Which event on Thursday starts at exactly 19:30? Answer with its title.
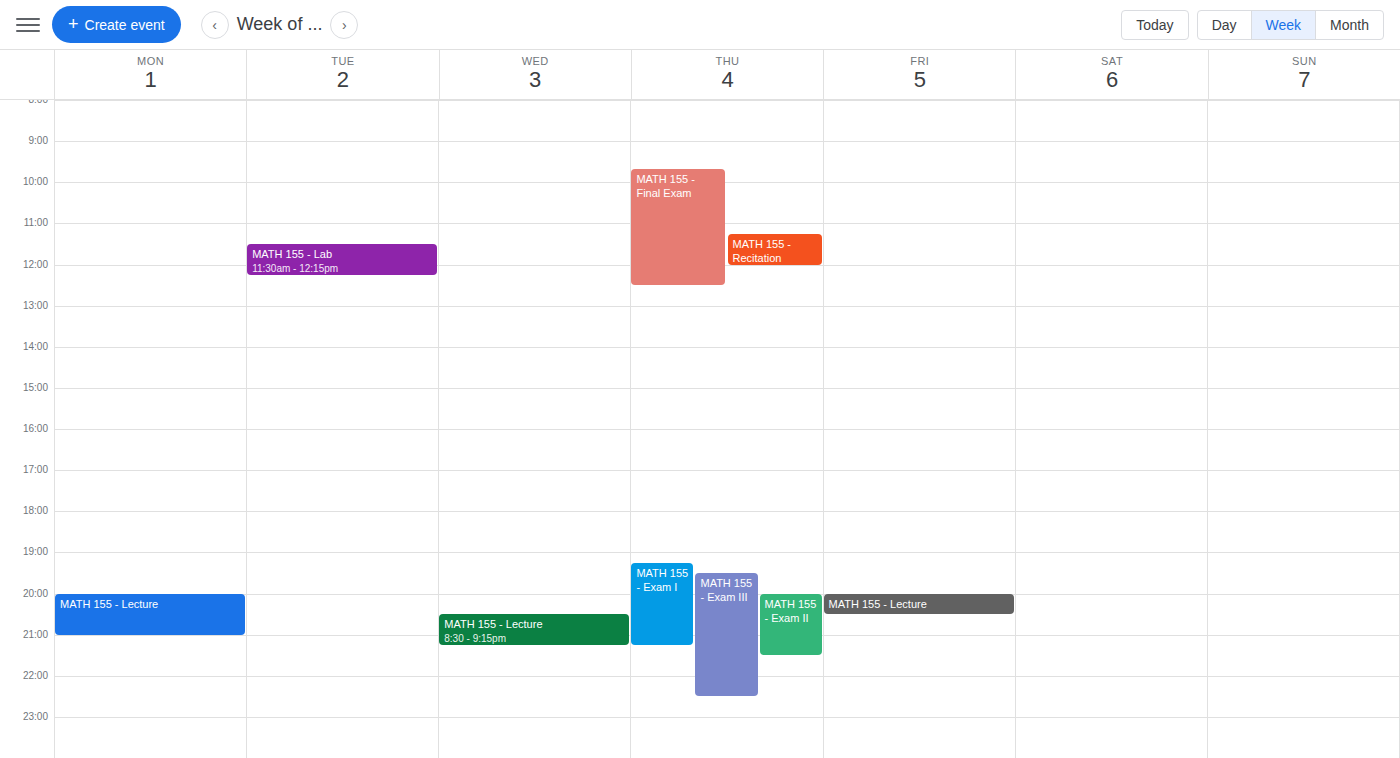
"MATH 155 - Exam III"